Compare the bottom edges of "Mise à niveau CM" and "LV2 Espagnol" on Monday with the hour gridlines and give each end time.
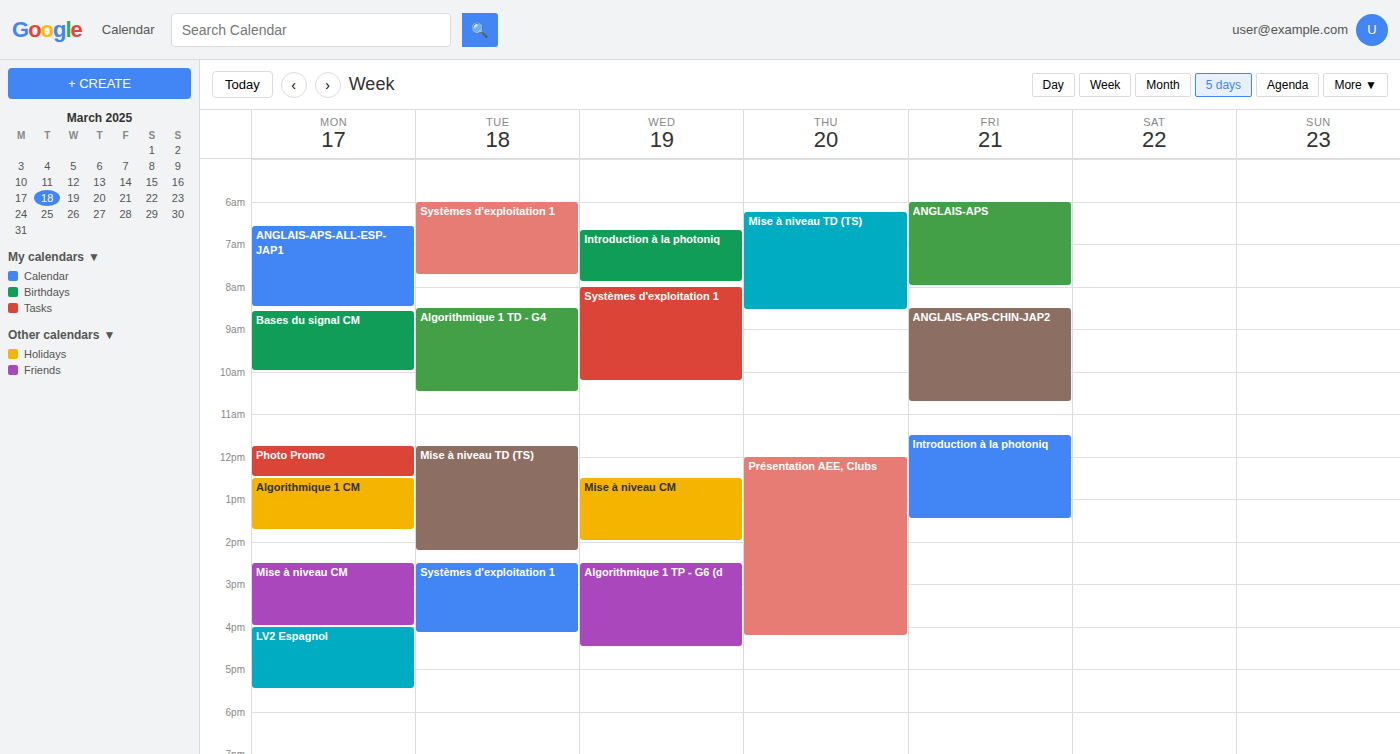
"Mise à niveau CM": 4:00 PM, exactly on the 4 PM line. "LV2 Espagnol": 5:30 PM, halfway between the 5 PM and 6 PM lines.